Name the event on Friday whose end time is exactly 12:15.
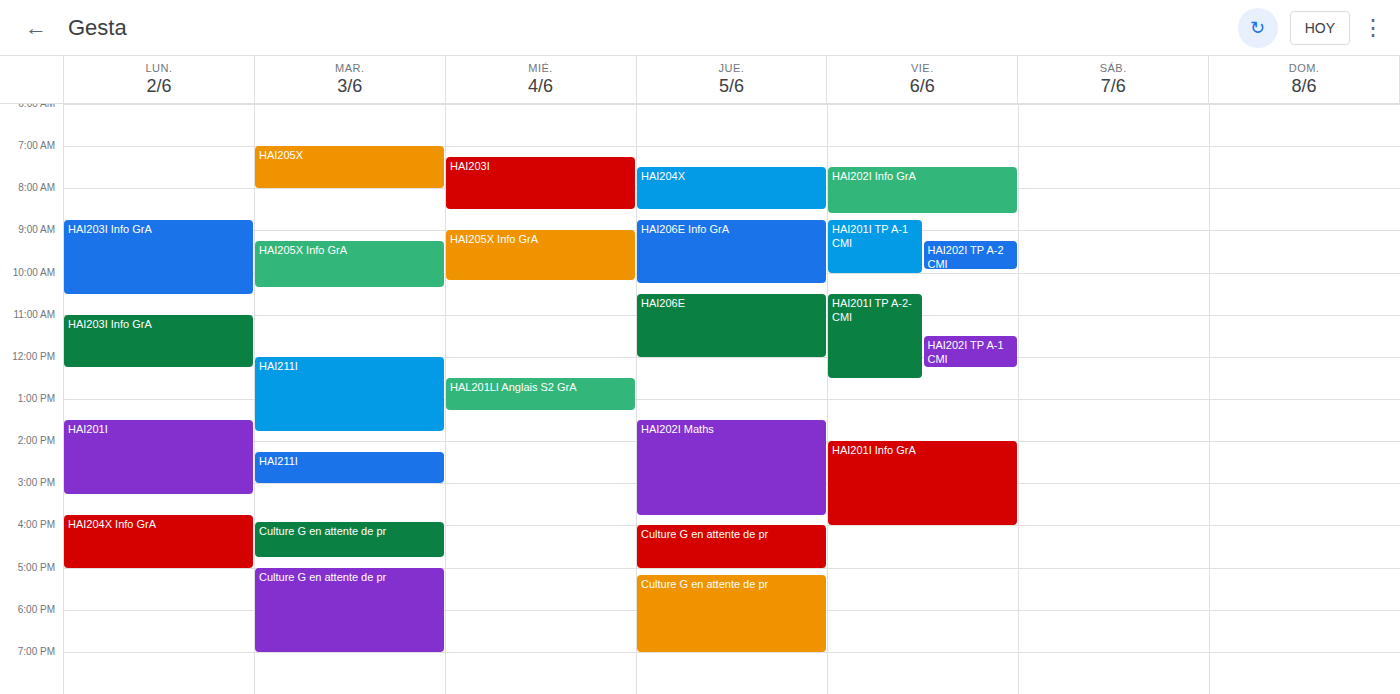
"HAI202I TP A-1 CMI"